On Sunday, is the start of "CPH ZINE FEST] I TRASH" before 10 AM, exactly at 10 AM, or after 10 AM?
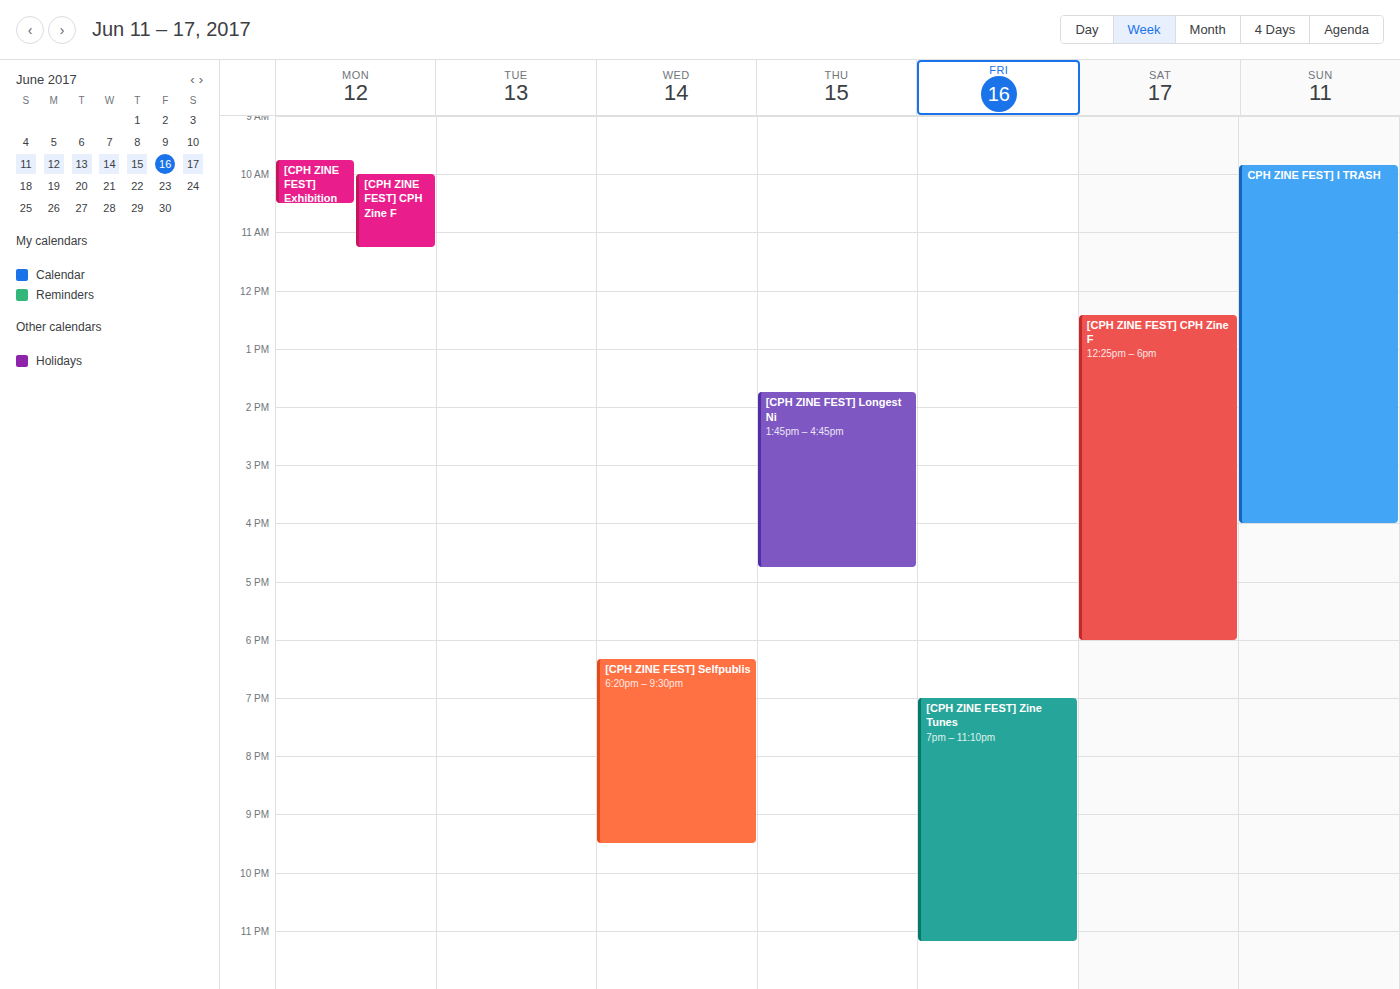
9:50 AM -- before 10 AM, 10 minutes above the 10 AM line.